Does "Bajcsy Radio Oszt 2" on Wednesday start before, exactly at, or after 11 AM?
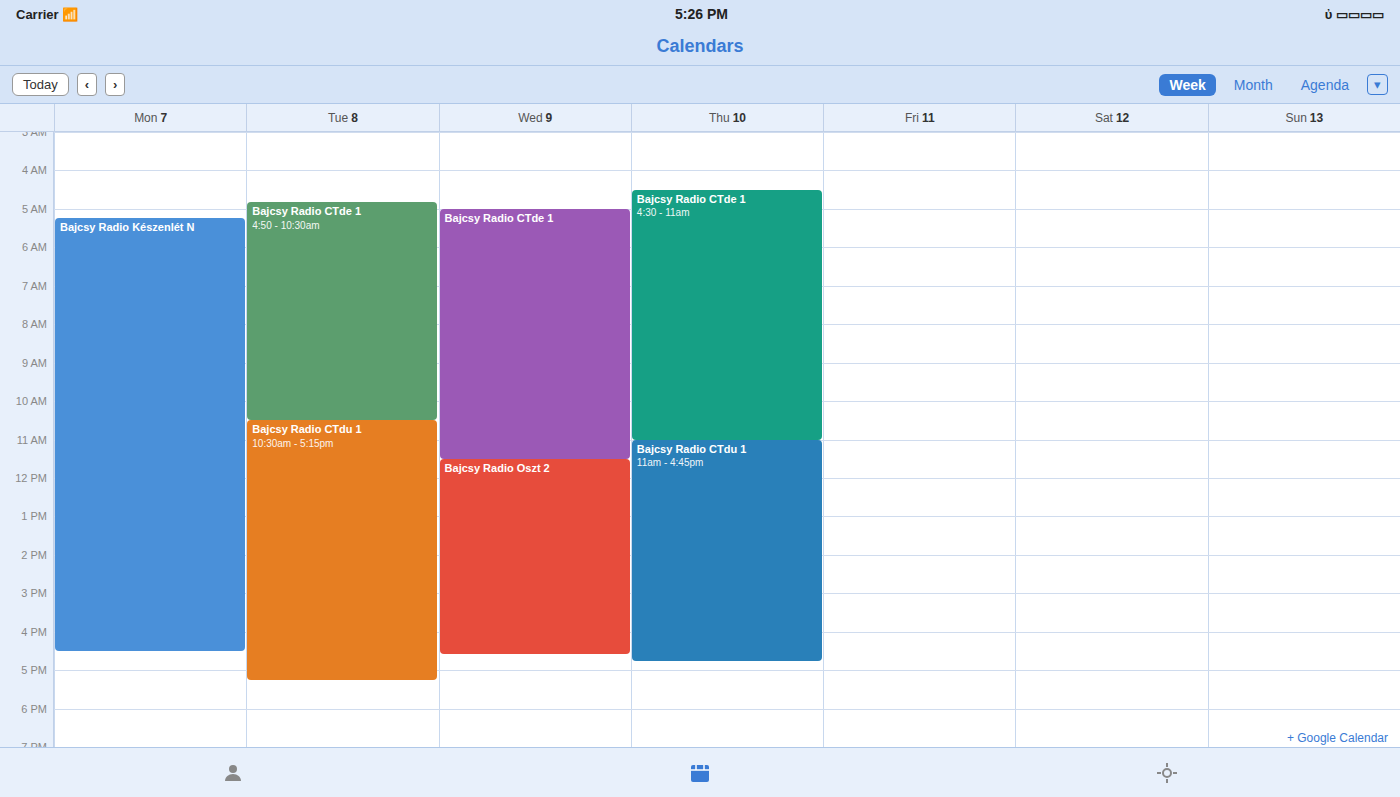
11:30 AM -- after 11 AM, 30 minutes below the 11 AM line.